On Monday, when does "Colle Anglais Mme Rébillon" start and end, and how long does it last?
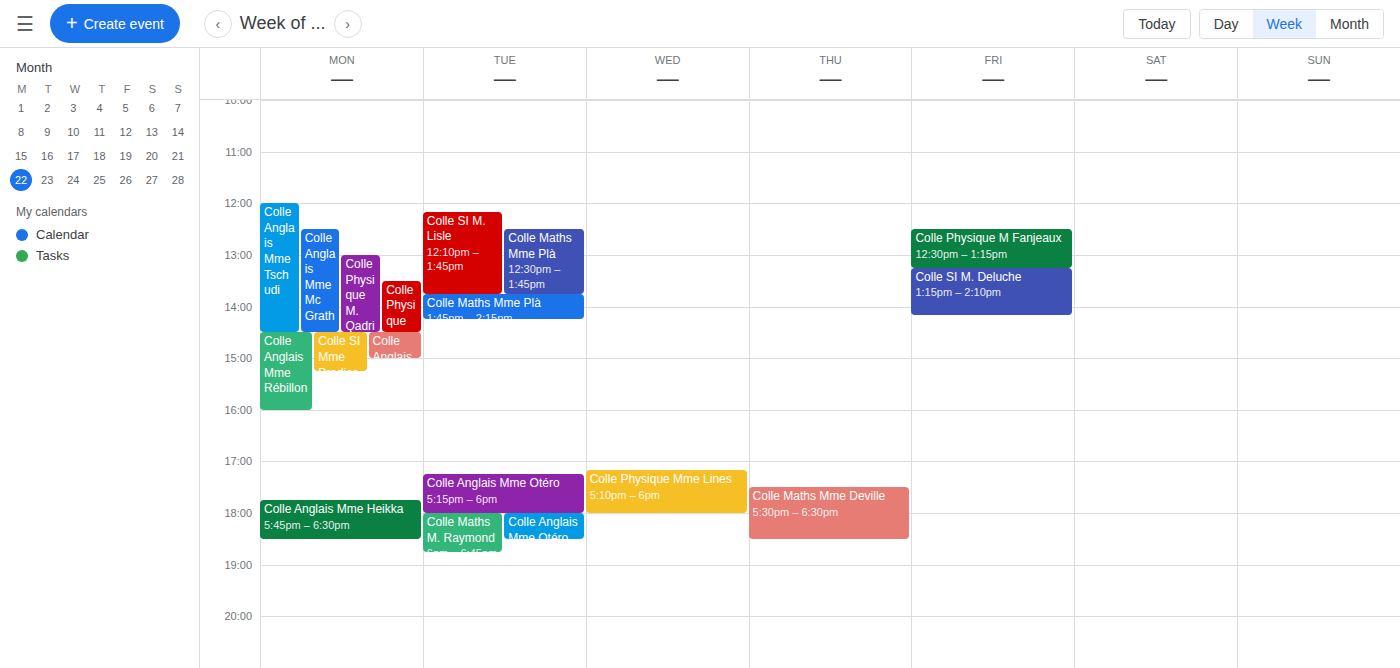
2:30 PM to 4:00 PM, 1 hour 30 minutes